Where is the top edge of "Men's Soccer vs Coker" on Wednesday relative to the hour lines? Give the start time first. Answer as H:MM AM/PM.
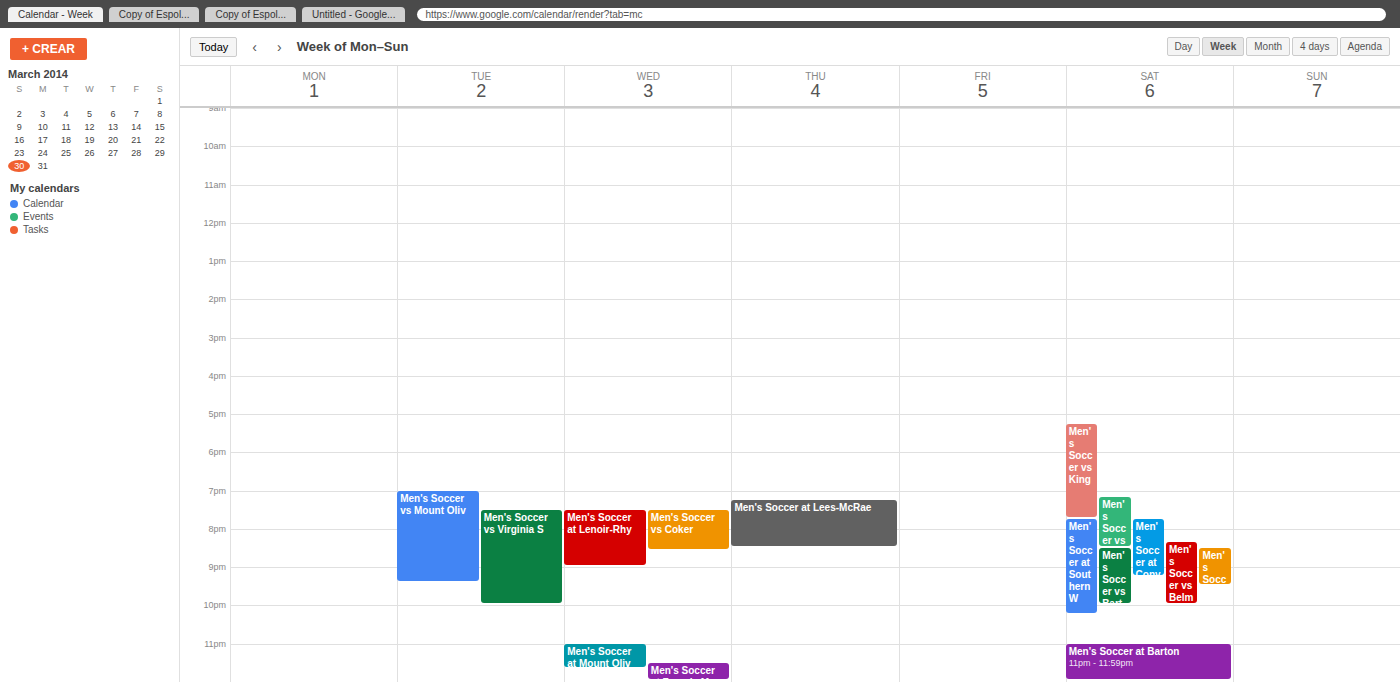
7:30 PM -- halfway between the 7 PM and 8 PM lines.